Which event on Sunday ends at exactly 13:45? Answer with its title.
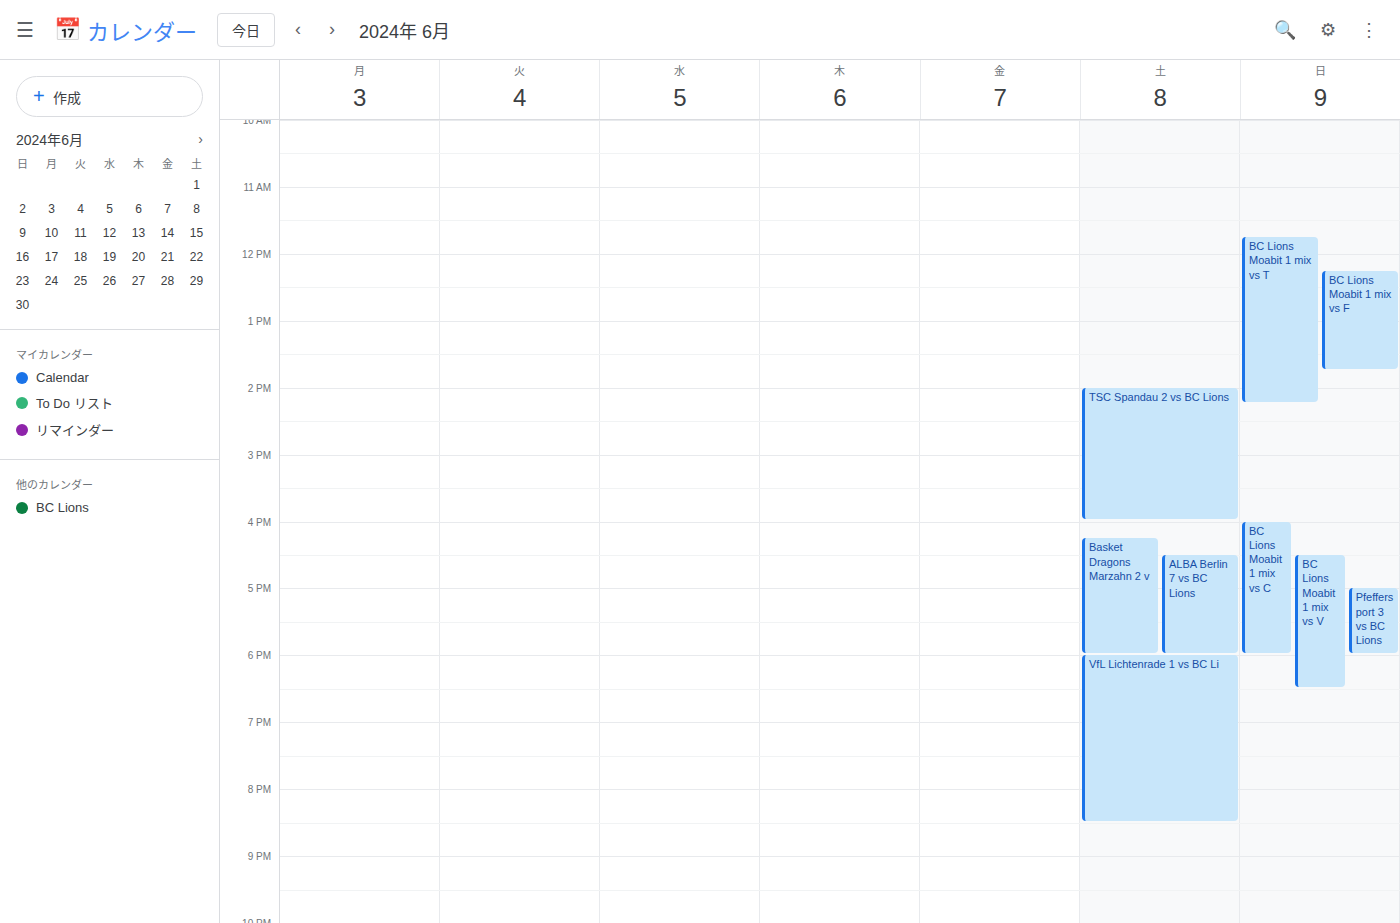
"BC Lions Moabit 1 mix vs F"